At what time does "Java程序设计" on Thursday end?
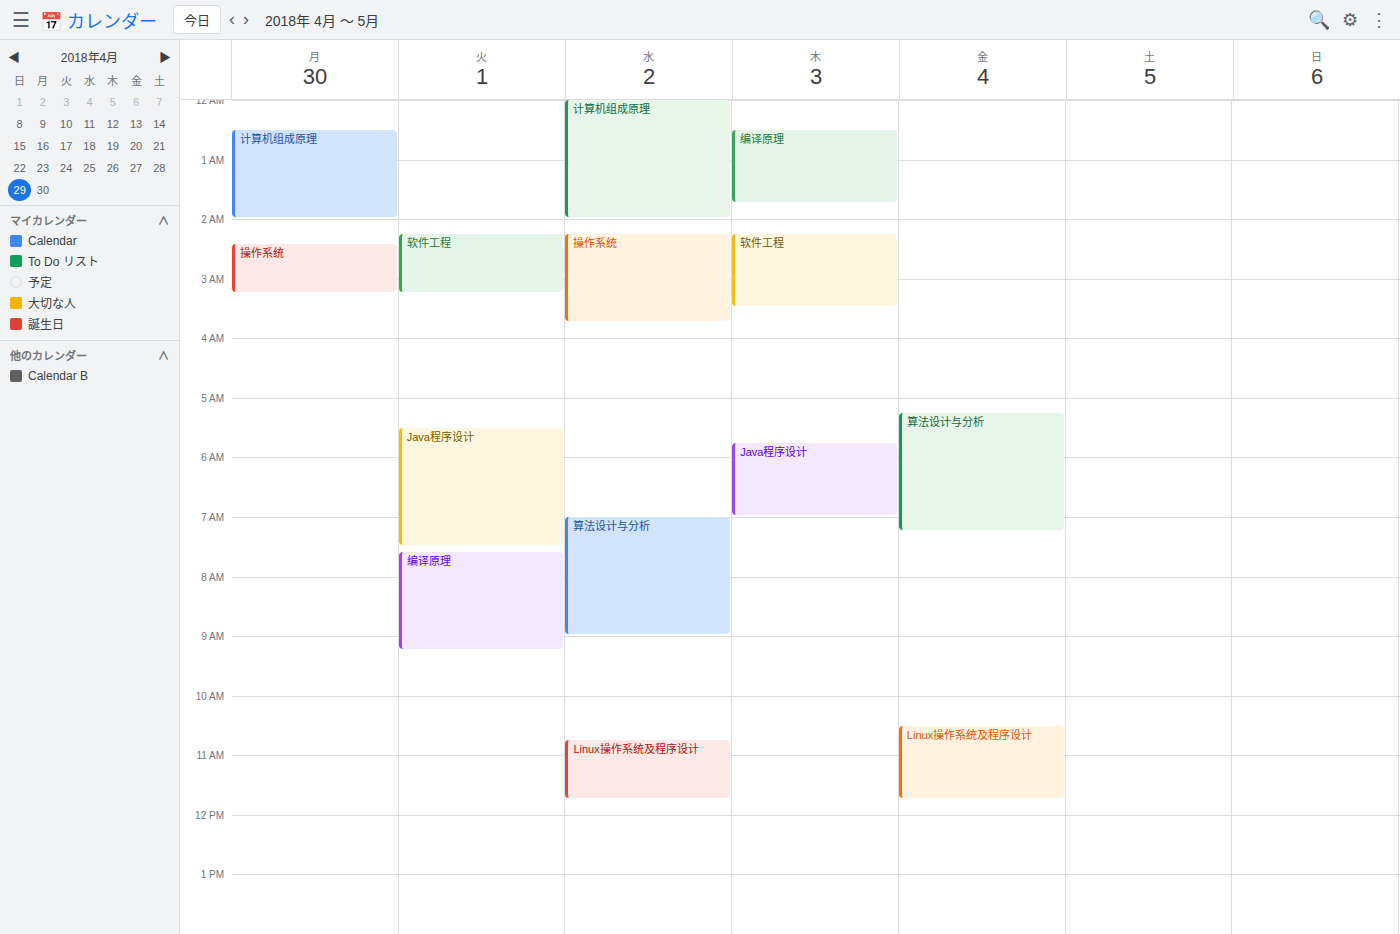
7:00 AM